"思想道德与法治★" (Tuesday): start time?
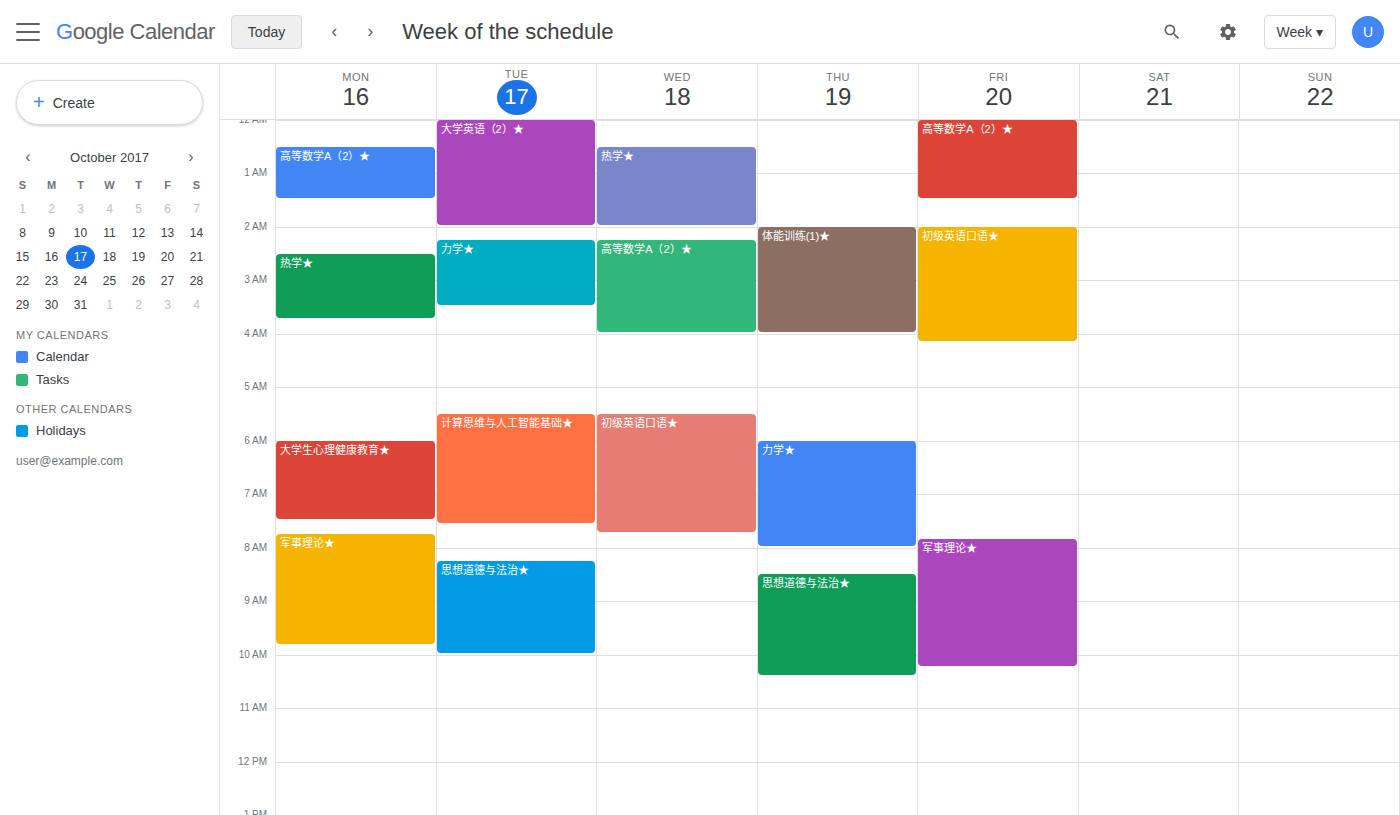
8:15 AM